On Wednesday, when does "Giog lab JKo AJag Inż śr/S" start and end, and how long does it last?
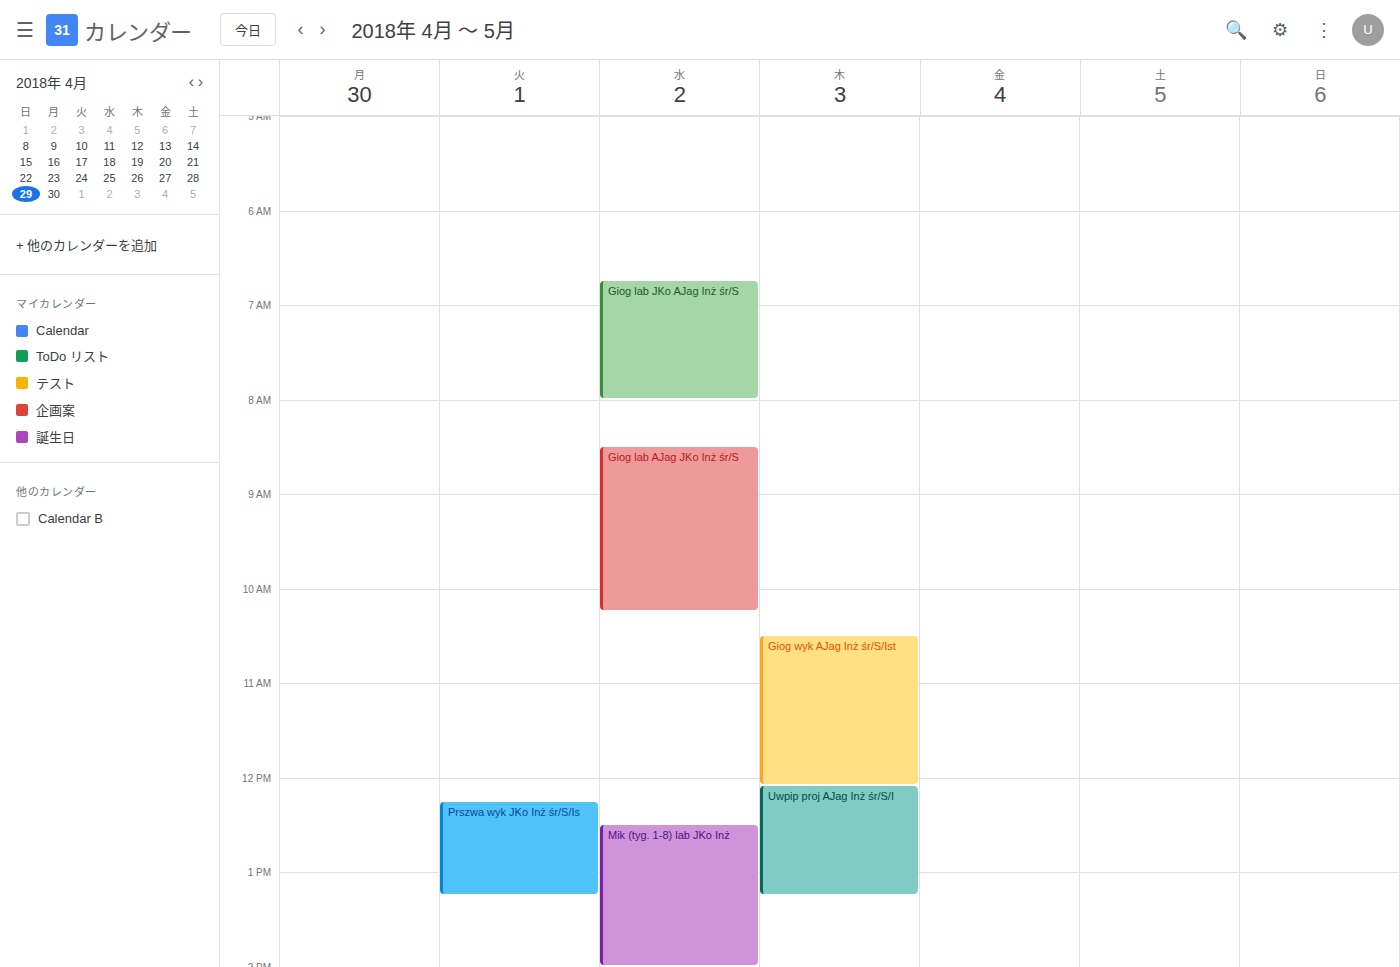
6:45 AM to 8:00 AM, 1 hour 15 minutes